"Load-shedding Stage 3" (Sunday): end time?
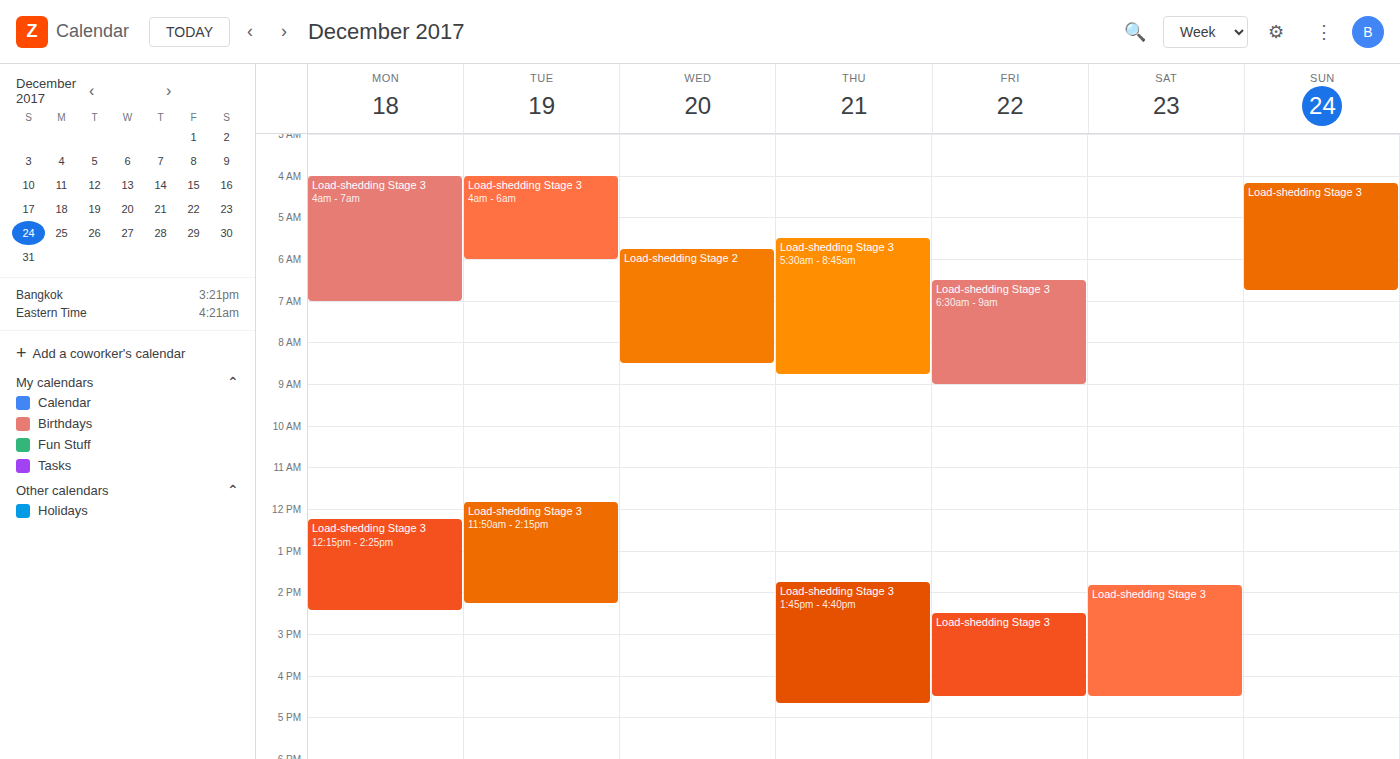
6:45 AM